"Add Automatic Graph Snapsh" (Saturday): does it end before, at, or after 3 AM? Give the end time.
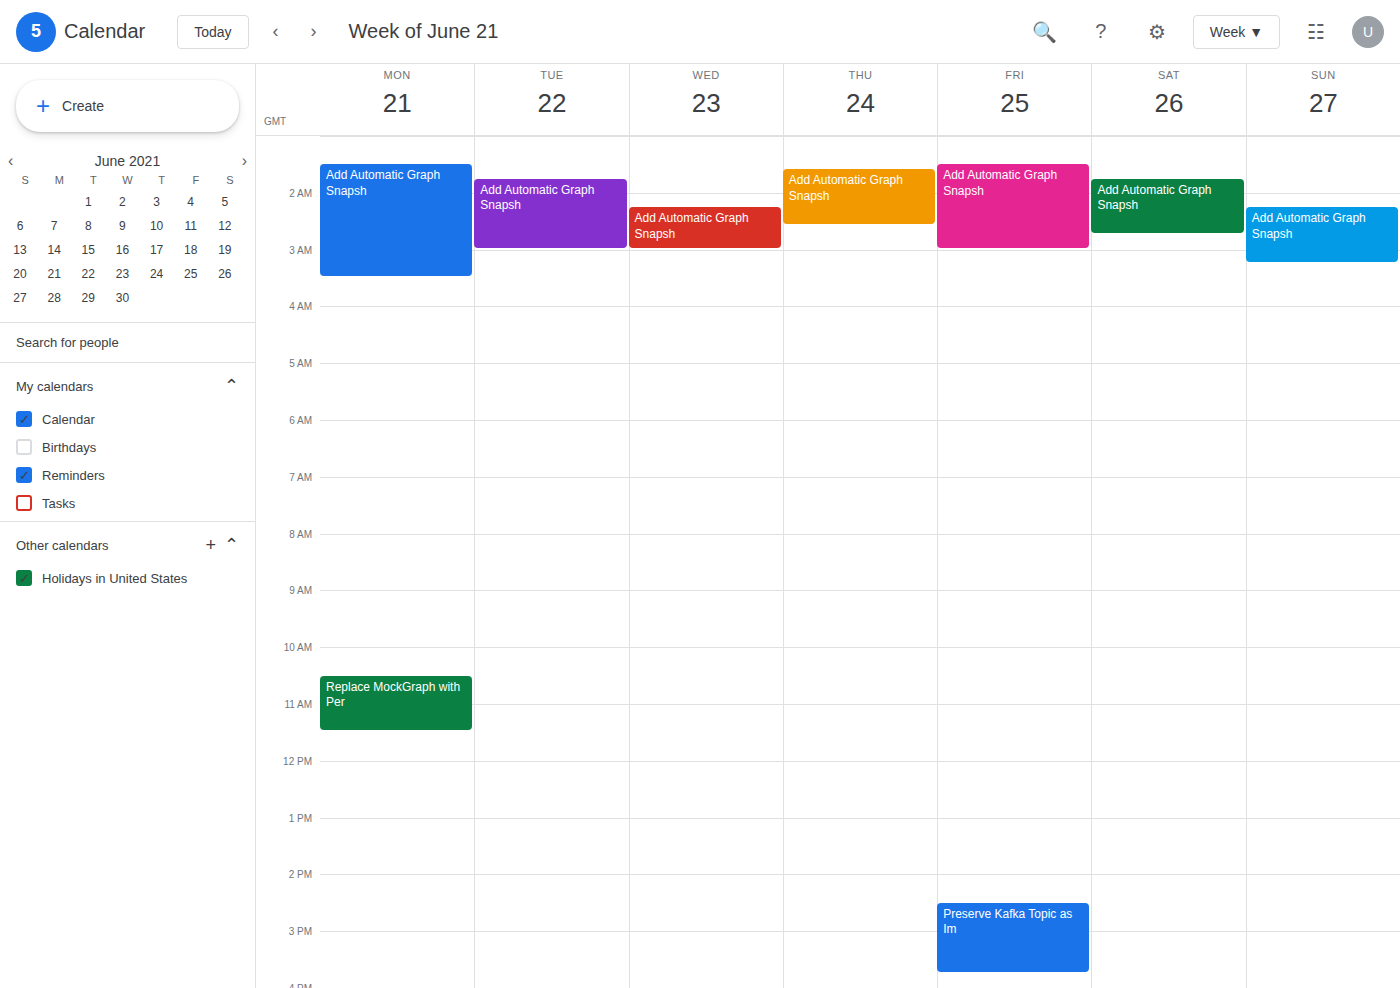
2:45 AM -- before 3 AM, 15 minutes above the 3 AM line.